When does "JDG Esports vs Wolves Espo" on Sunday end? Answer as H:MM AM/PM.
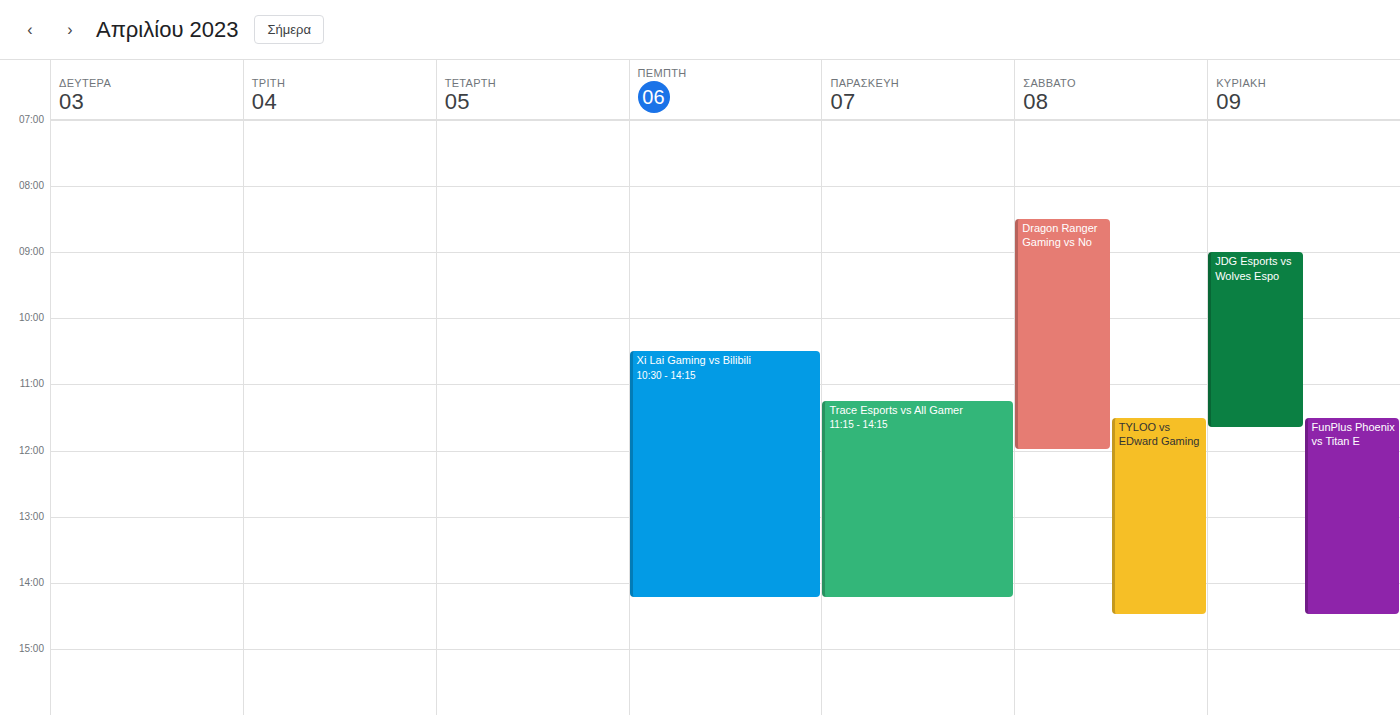
11:40 AM